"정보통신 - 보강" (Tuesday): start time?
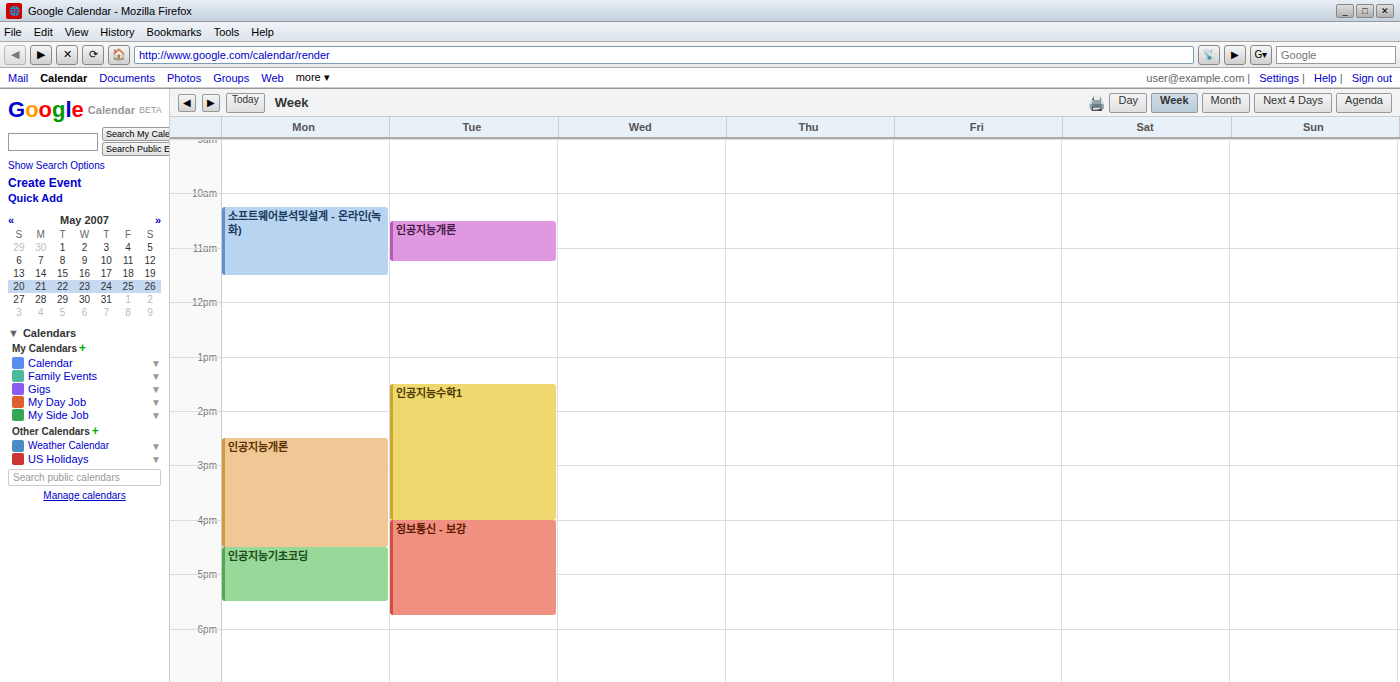
4:00 PM